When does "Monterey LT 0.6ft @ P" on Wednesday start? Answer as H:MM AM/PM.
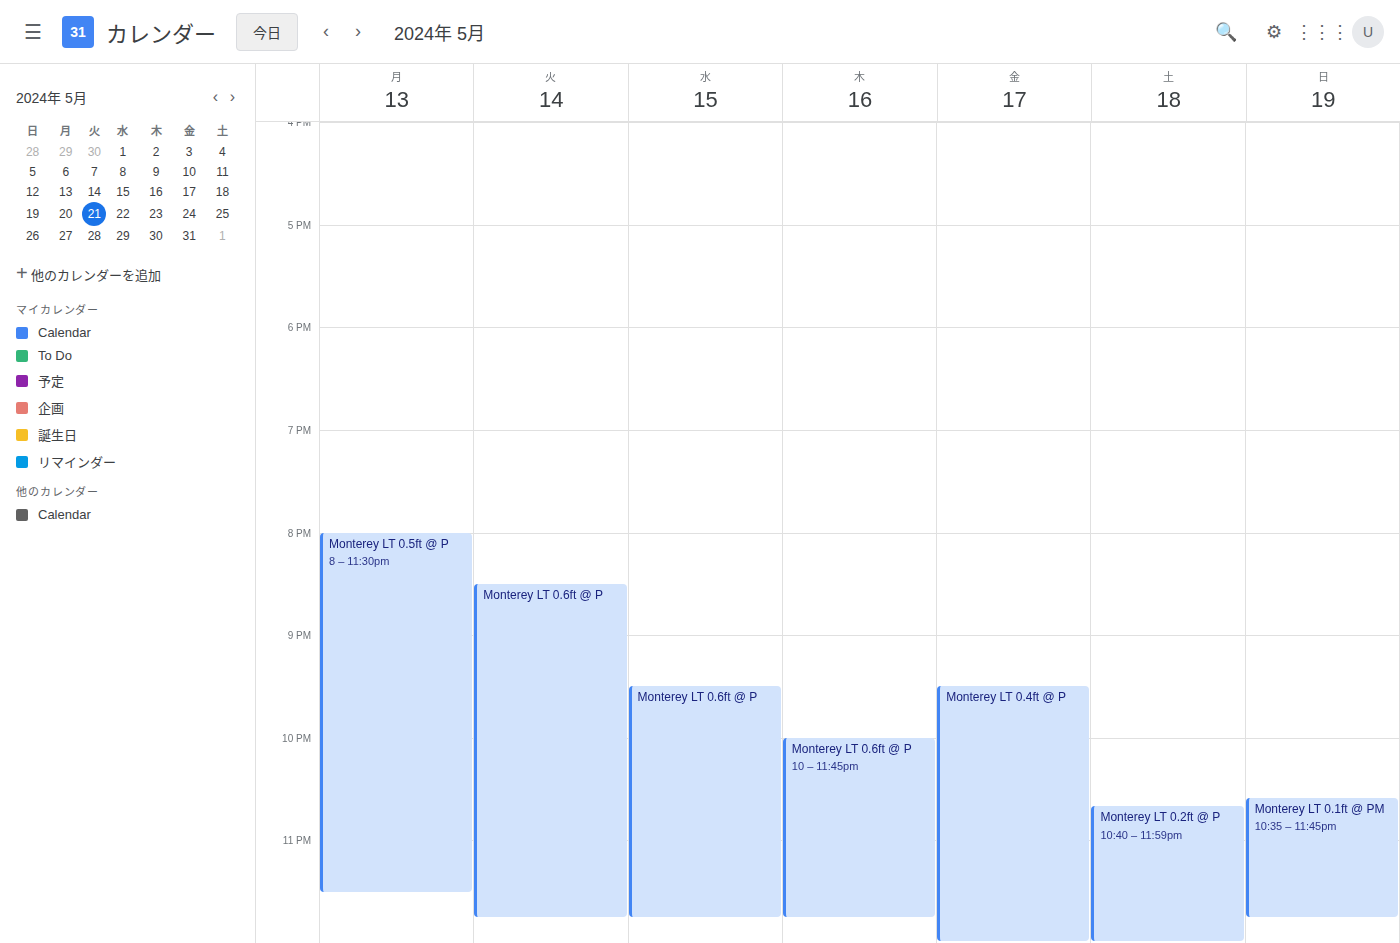
9:30 PM